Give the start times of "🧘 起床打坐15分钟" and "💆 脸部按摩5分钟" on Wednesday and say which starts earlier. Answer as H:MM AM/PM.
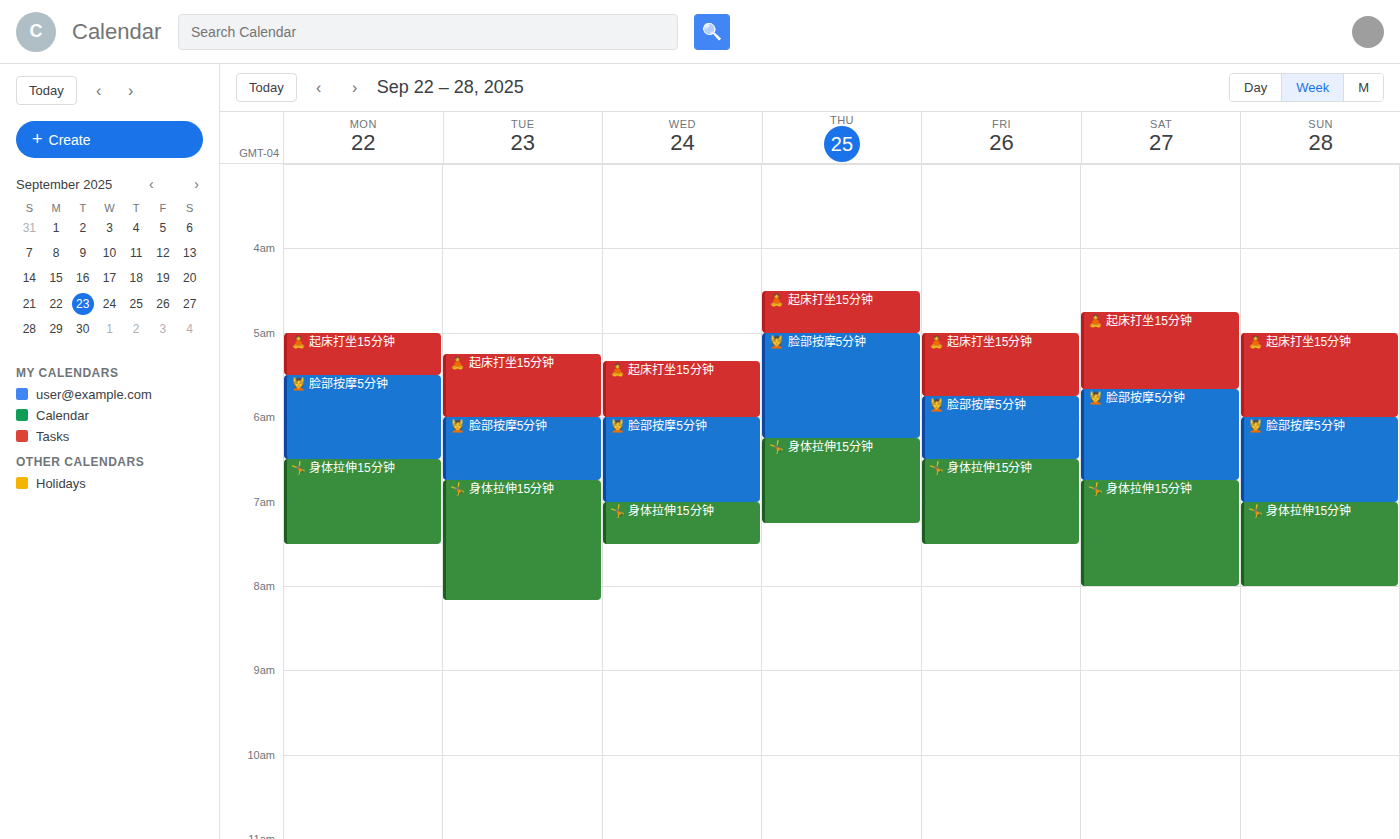
"🧘 起床打坐15分钟" 5:20 AM; "💆 脸部按摩5分钟" 6:00 AM.